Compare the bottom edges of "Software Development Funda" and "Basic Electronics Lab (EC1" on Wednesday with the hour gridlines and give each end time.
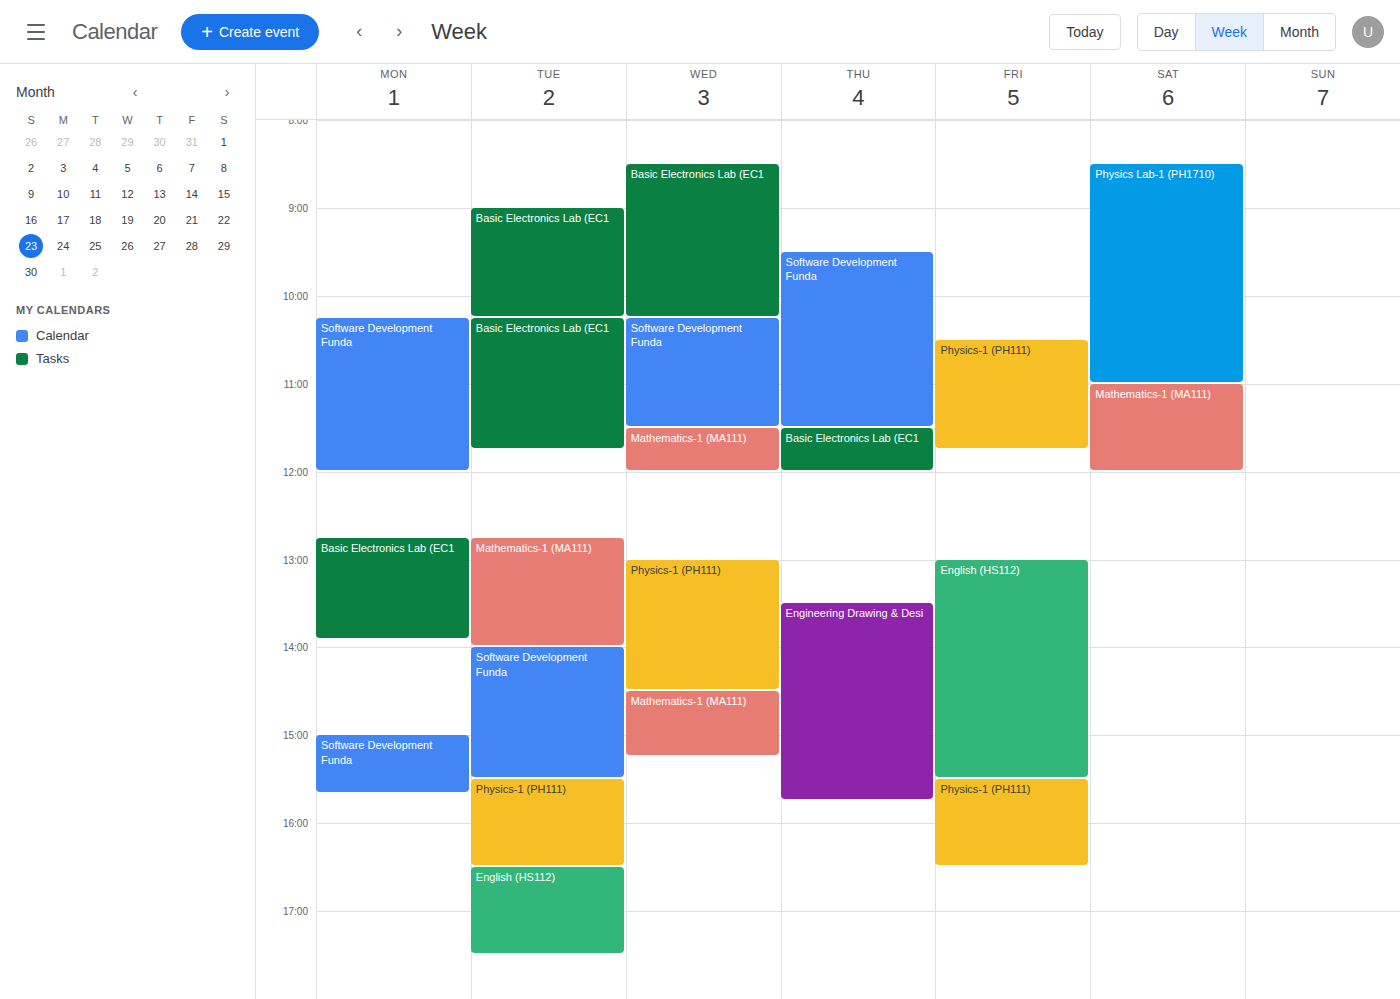
"Software Development Funda": 11:30 AM, halfway between the 11 AM and 12 PM lines. "Basic Electronics Lab (EC1": 10:15 AM, neither: a quarter of the way from the 10 AM line to the 11 AM line.